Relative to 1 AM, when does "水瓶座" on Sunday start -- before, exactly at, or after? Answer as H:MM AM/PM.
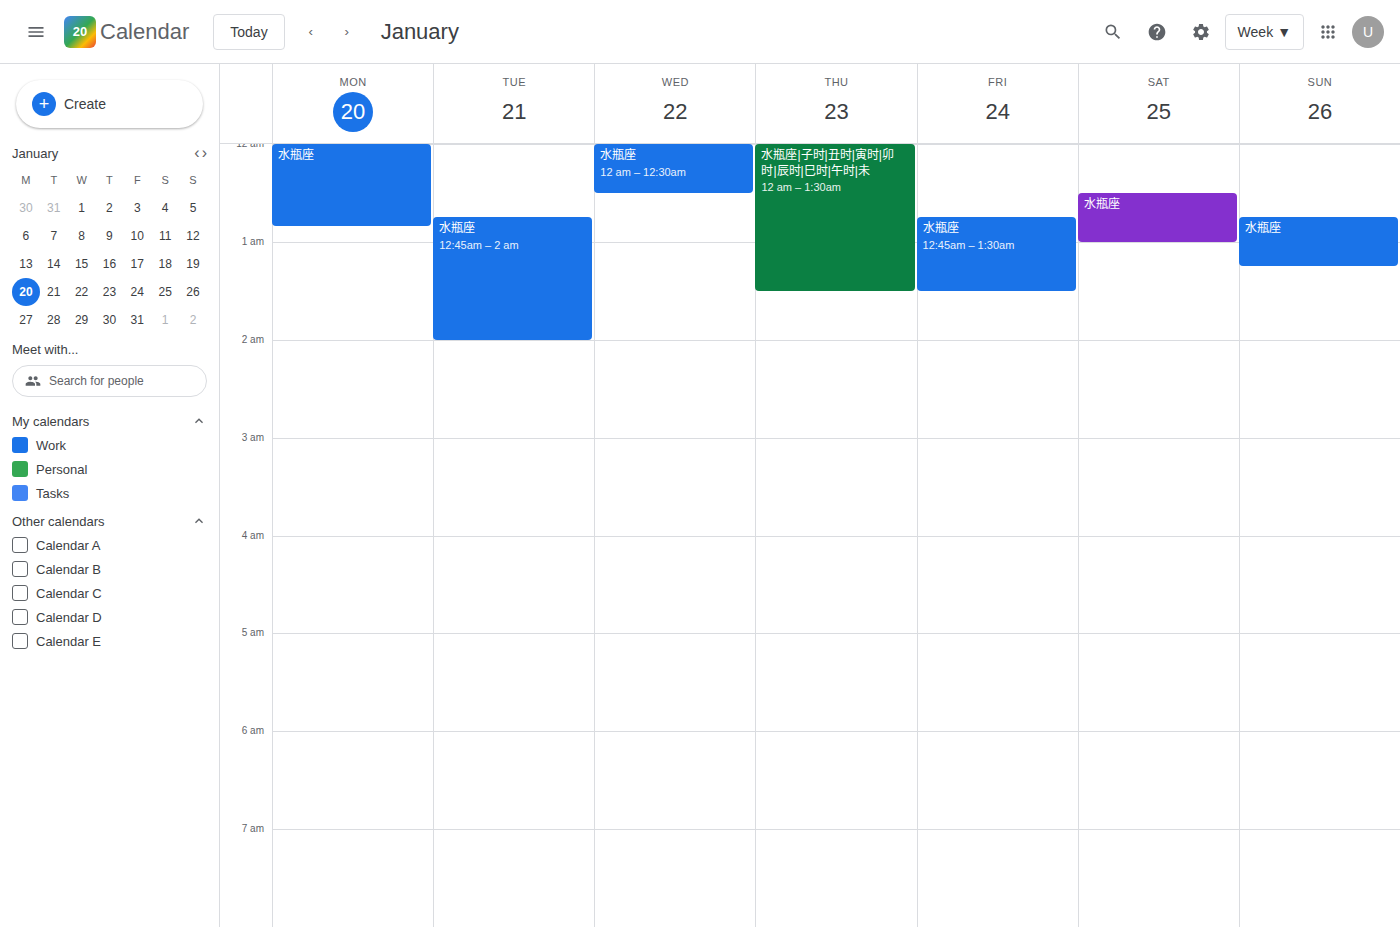
12:45 AM -- before 1 AM, 15 minutes above the 1 AM line.